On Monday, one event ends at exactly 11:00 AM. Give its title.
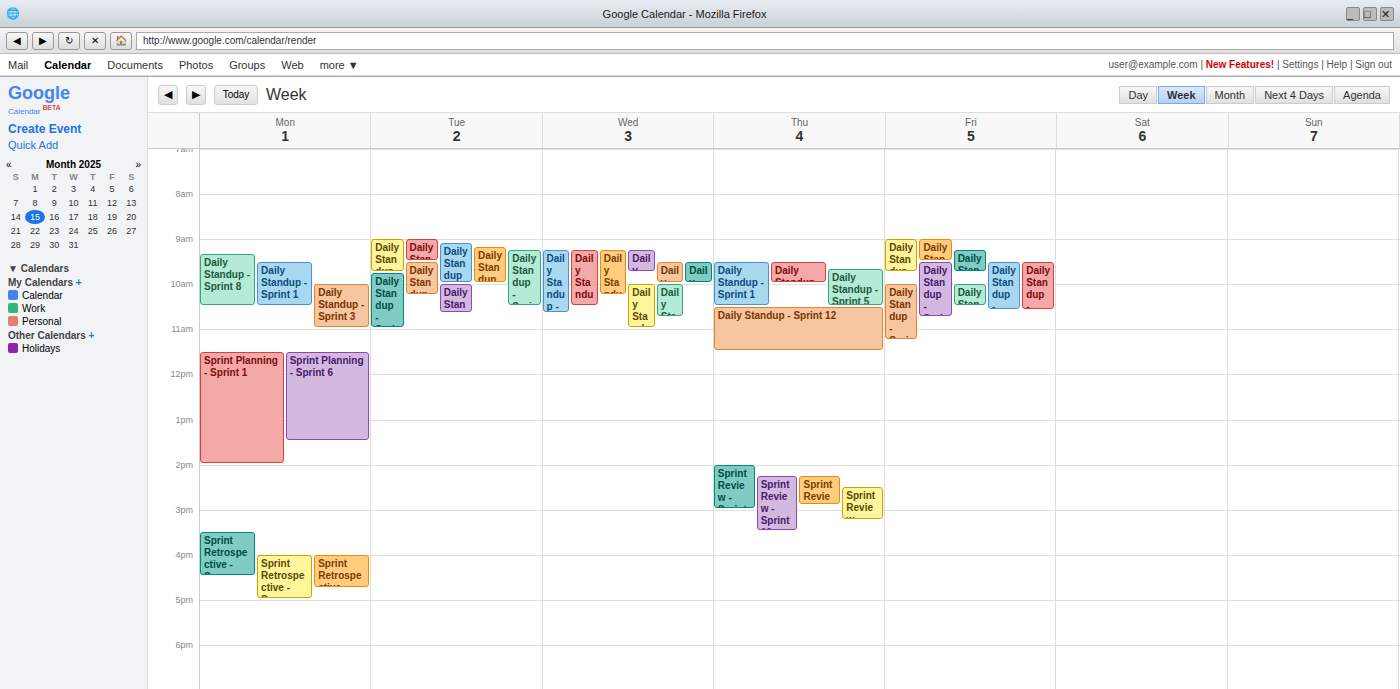
"Daily Standup - Sprint 3"